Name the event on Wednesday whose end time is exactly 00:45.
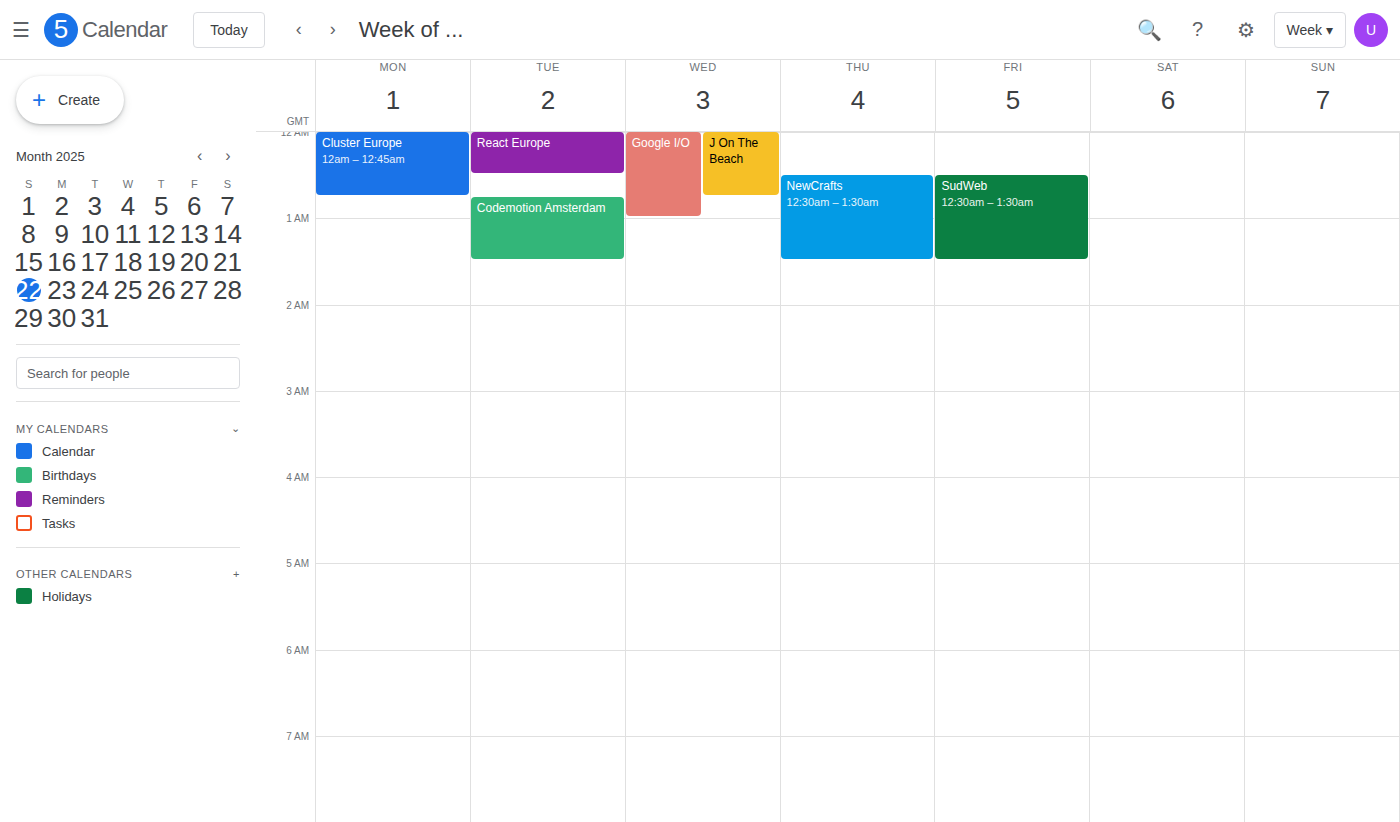
"J On The Beach"